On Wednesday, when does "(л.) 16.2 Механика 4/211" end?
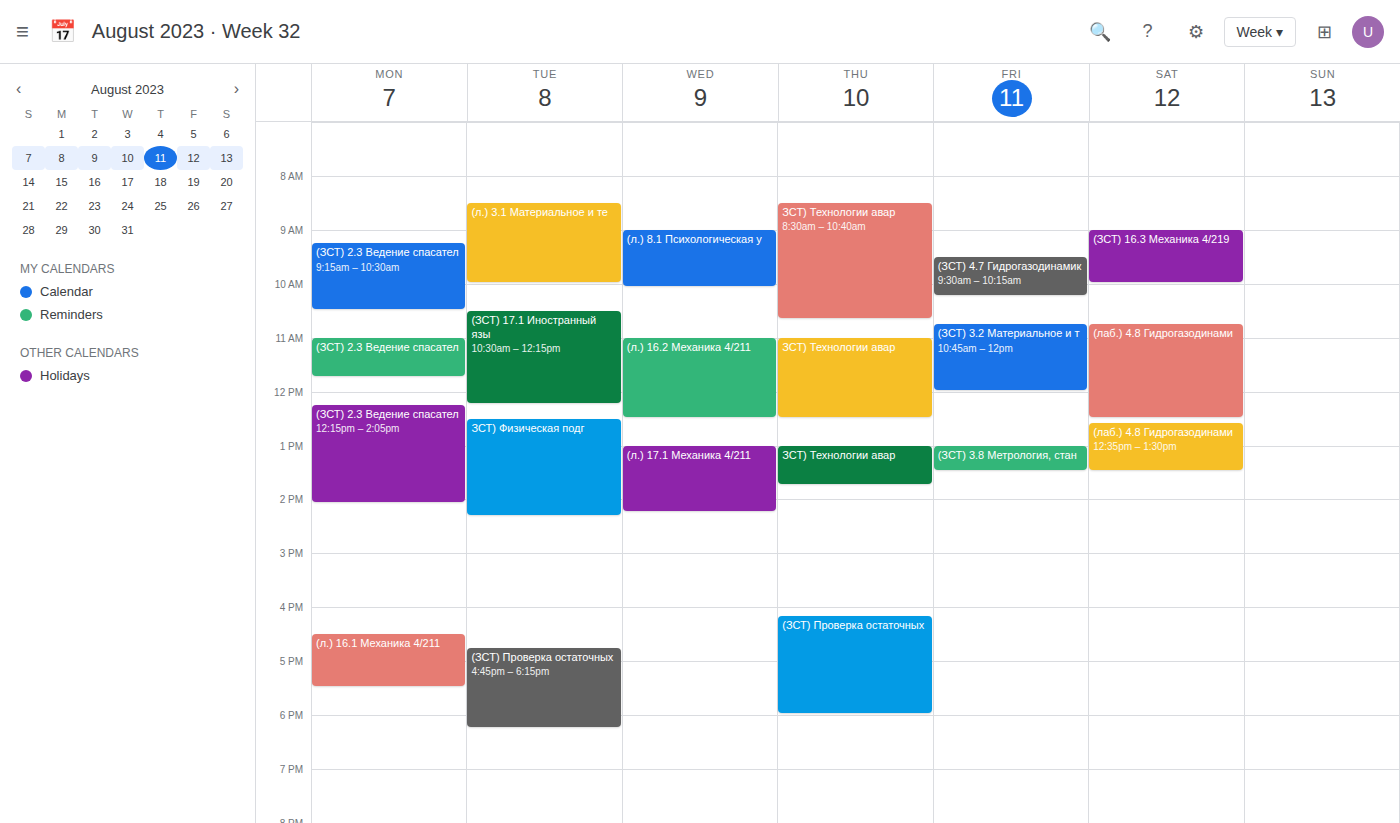
12:30 PM